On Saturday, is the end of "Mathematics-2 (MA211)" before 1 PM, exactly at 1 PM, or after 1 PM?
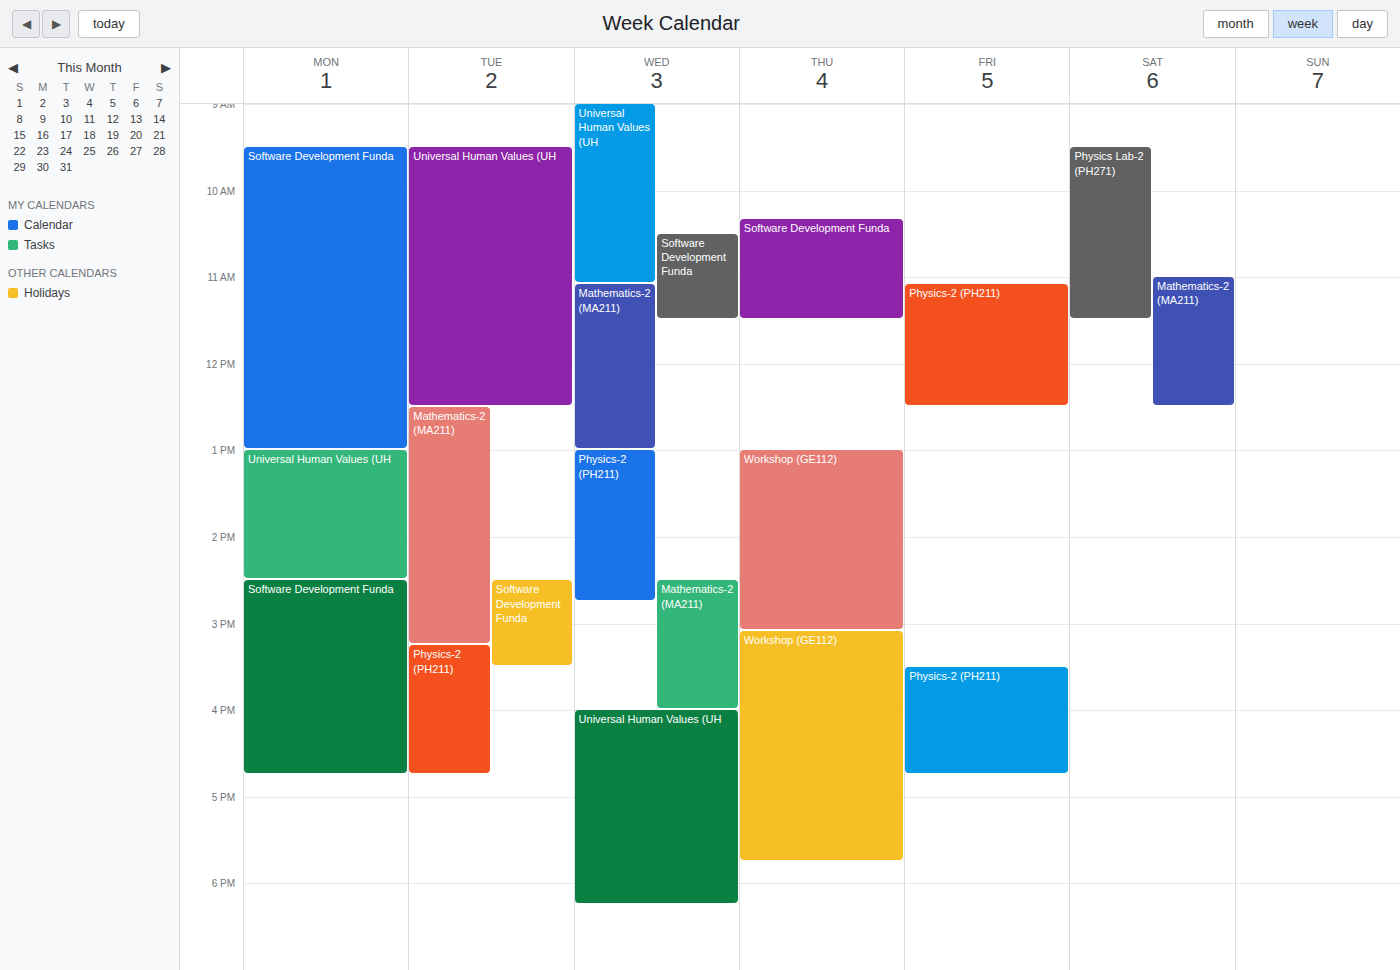
12:30 PM -- before 1 PM, 30 minutes above the 1 PM line.